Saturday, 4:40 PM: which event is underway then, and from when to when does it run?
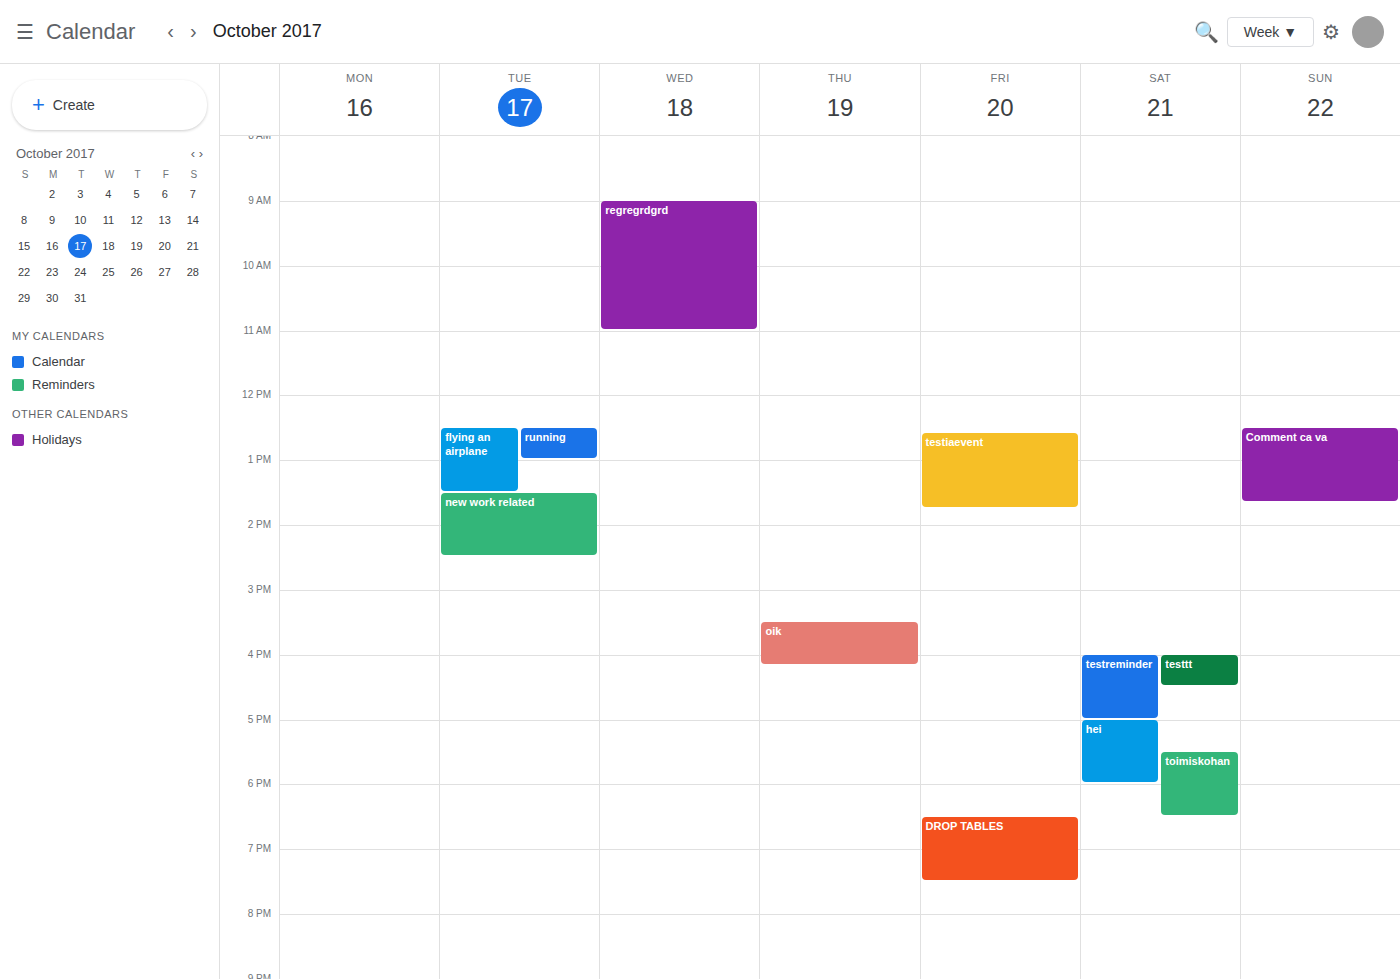
"testreminder", 4:00 PM to 5:00 PM